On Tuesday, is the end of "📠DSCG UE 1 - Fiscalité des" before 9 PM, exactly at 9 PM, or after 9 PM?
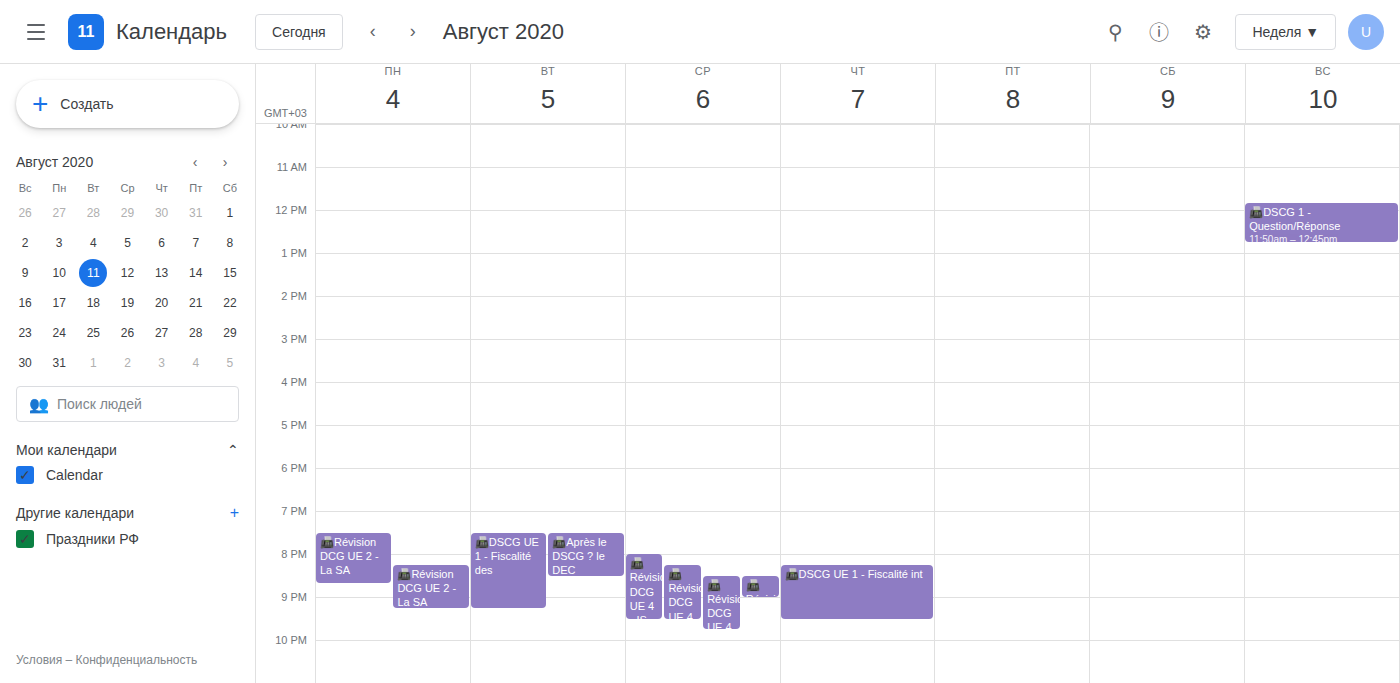
9:15 PM -- after 9 PM, 15 minutes below the 9 PM line.